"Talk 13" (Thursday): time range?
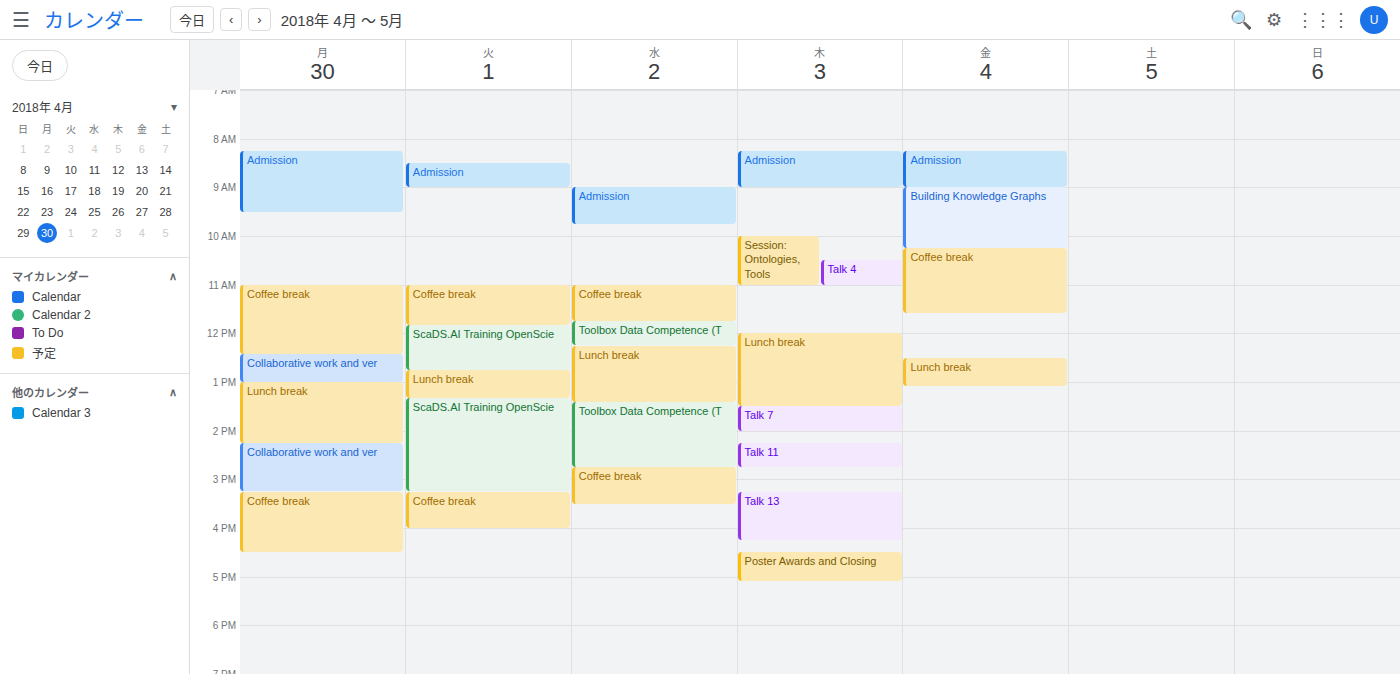
15:15 to 16:15